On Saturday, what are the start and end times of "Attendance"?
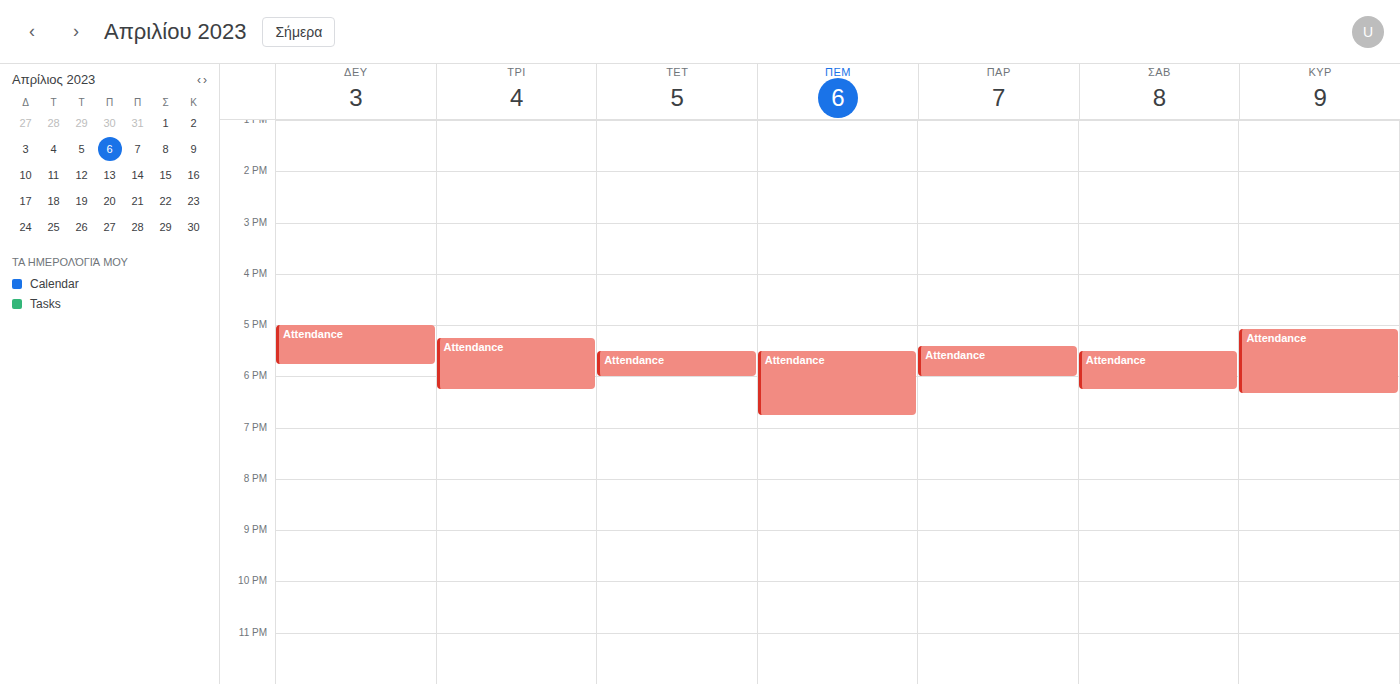
5:30 PM to 6:15 PM